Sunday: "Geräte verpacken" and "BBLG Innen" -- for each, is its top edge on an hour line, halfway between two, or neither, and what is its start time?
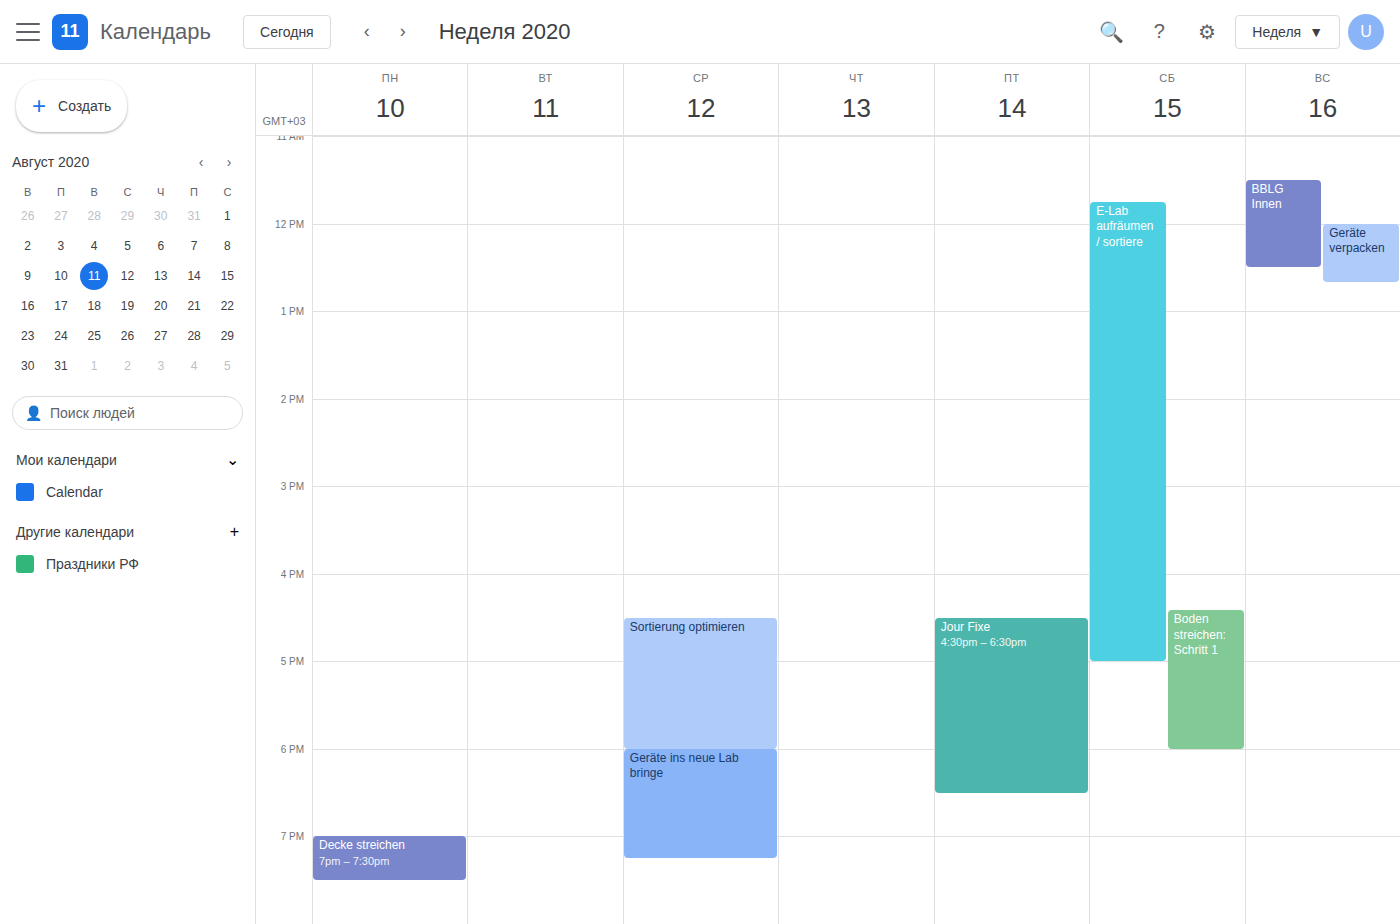
"Geräte verpacken": 12:00 PM, exactly on the 12 PM line. "BBLG Innen": 11:30 AM, halfway between the 11 AM and 12 PM lines.